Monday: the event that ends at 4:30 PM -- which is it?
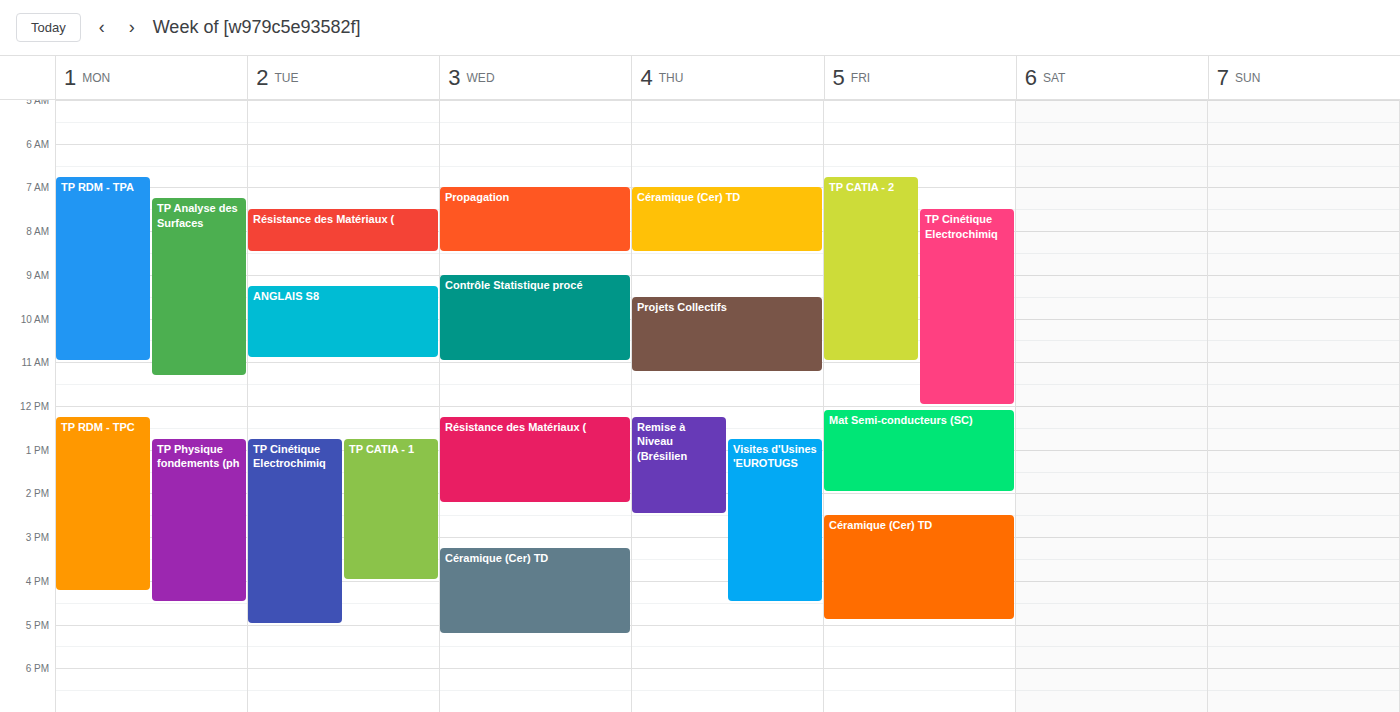
"TP Physique fondements (ph"